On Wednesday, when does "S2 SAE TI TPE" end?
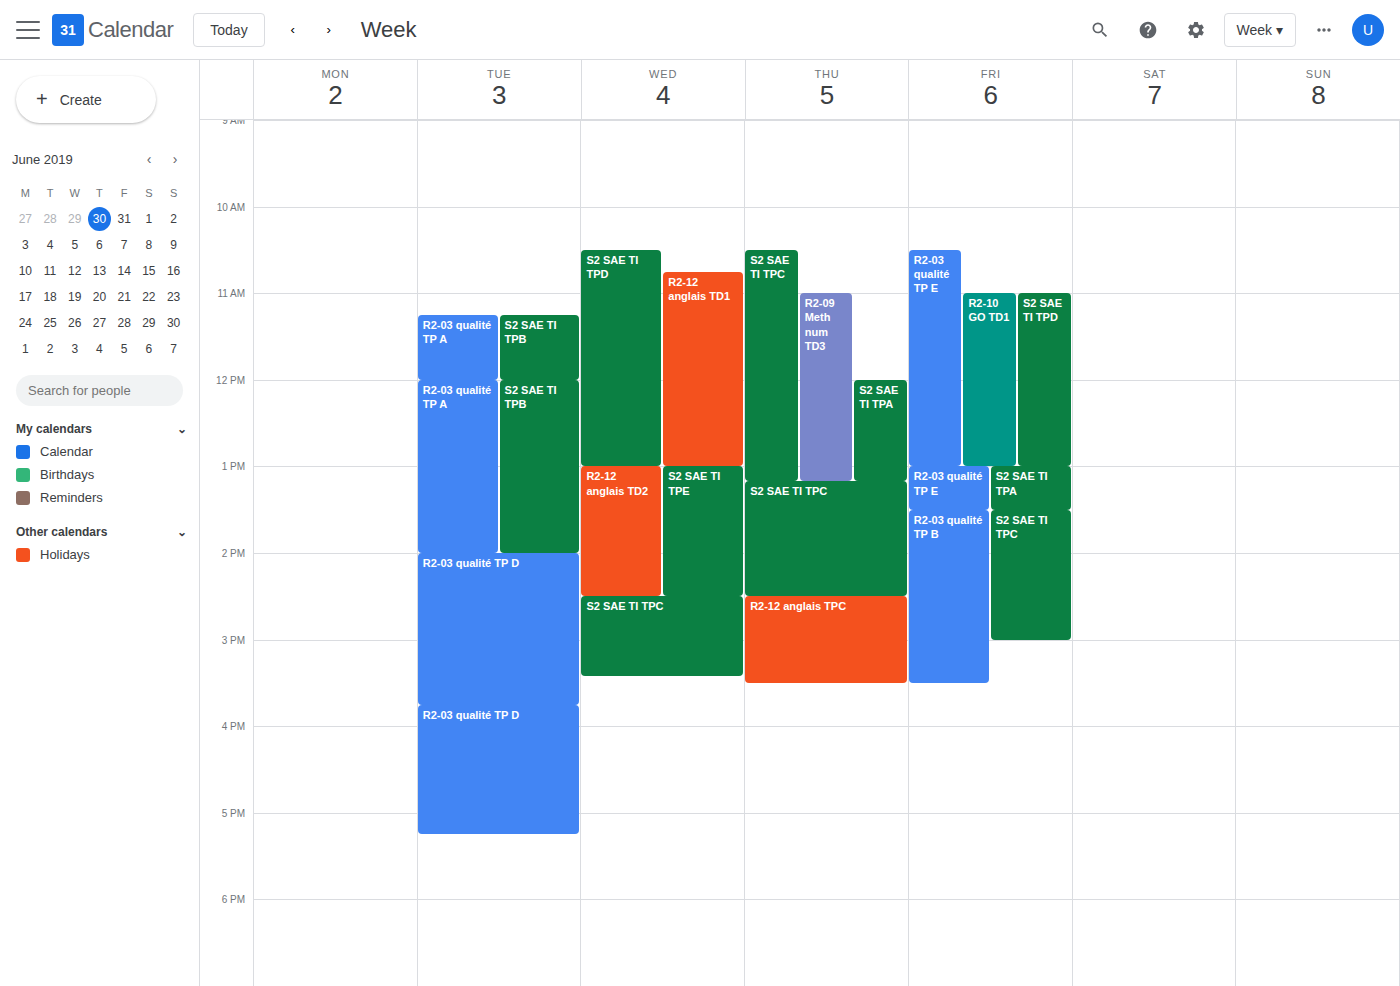
2:30 PM